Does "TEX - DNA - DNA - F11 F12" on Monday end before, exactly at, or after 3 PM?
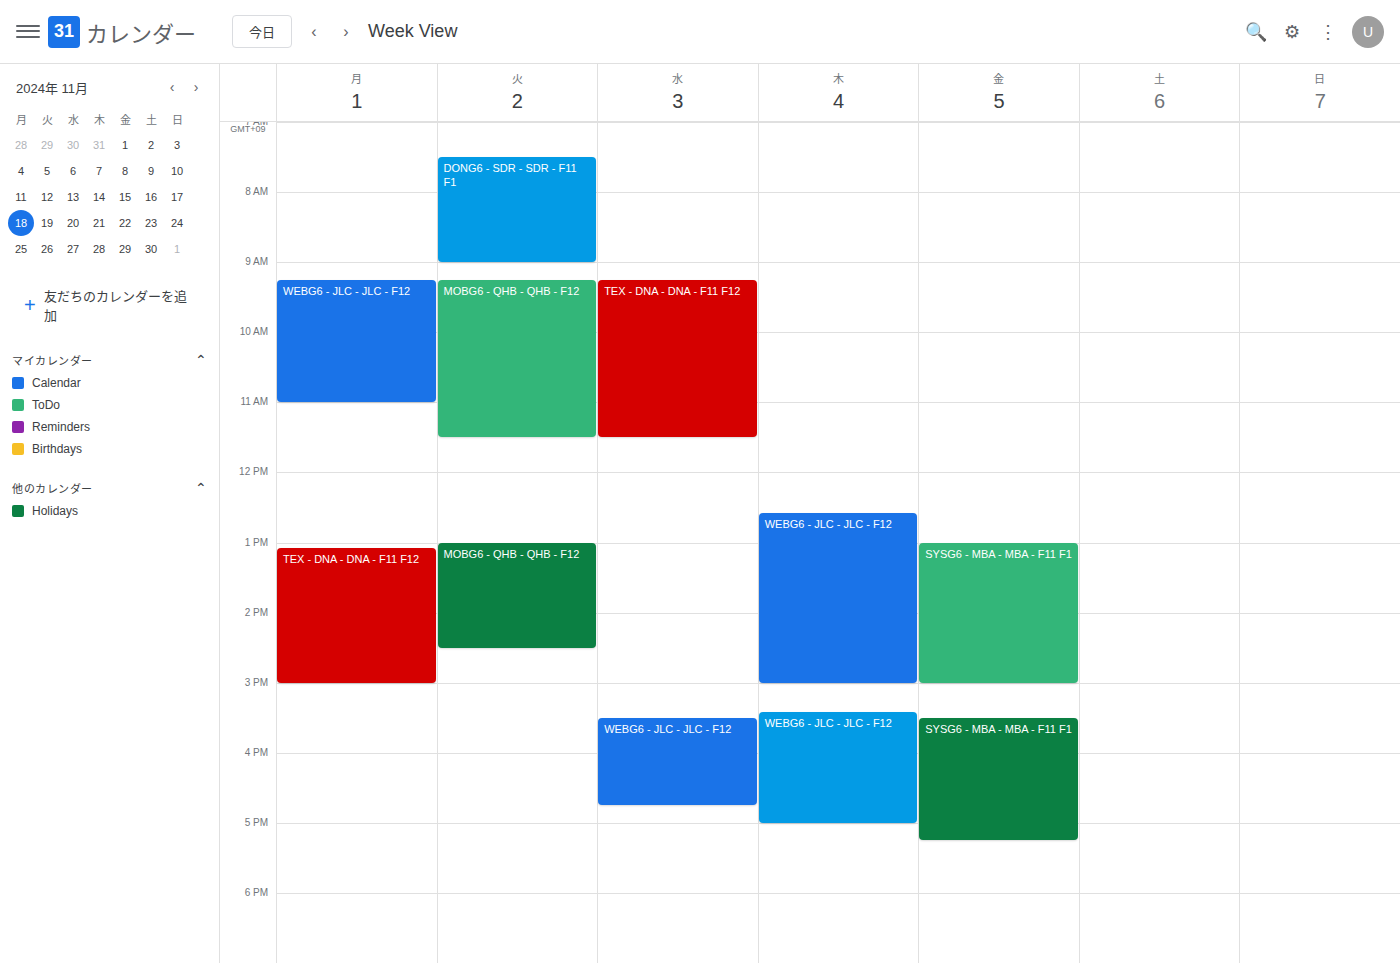
3:00 PM -- exactly at 3 PM, on the 3 PM line.